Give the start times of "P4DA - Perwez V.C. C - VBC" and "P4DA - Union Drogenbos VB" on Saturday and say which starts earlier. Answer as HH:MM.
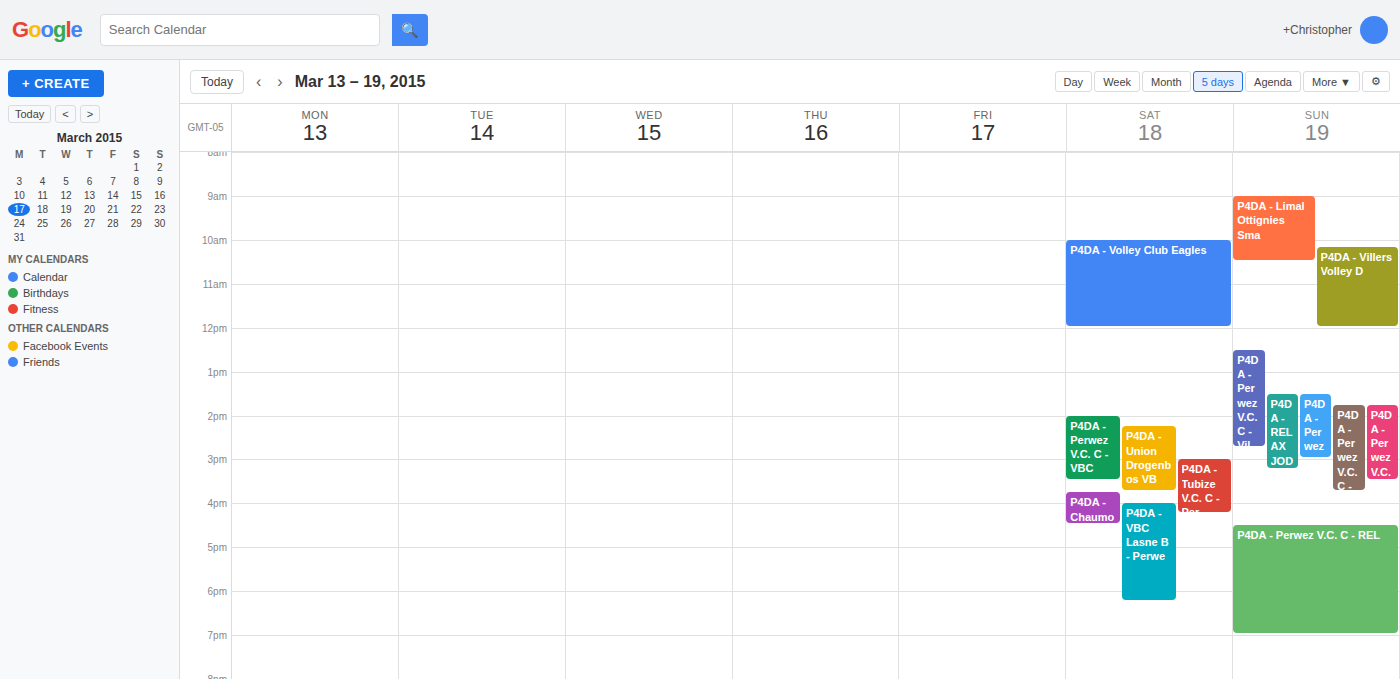
"P4DA - Perwez V.C. C - VBC" 14:00; "P4DA - Union Drogenbos VB" 14:15.